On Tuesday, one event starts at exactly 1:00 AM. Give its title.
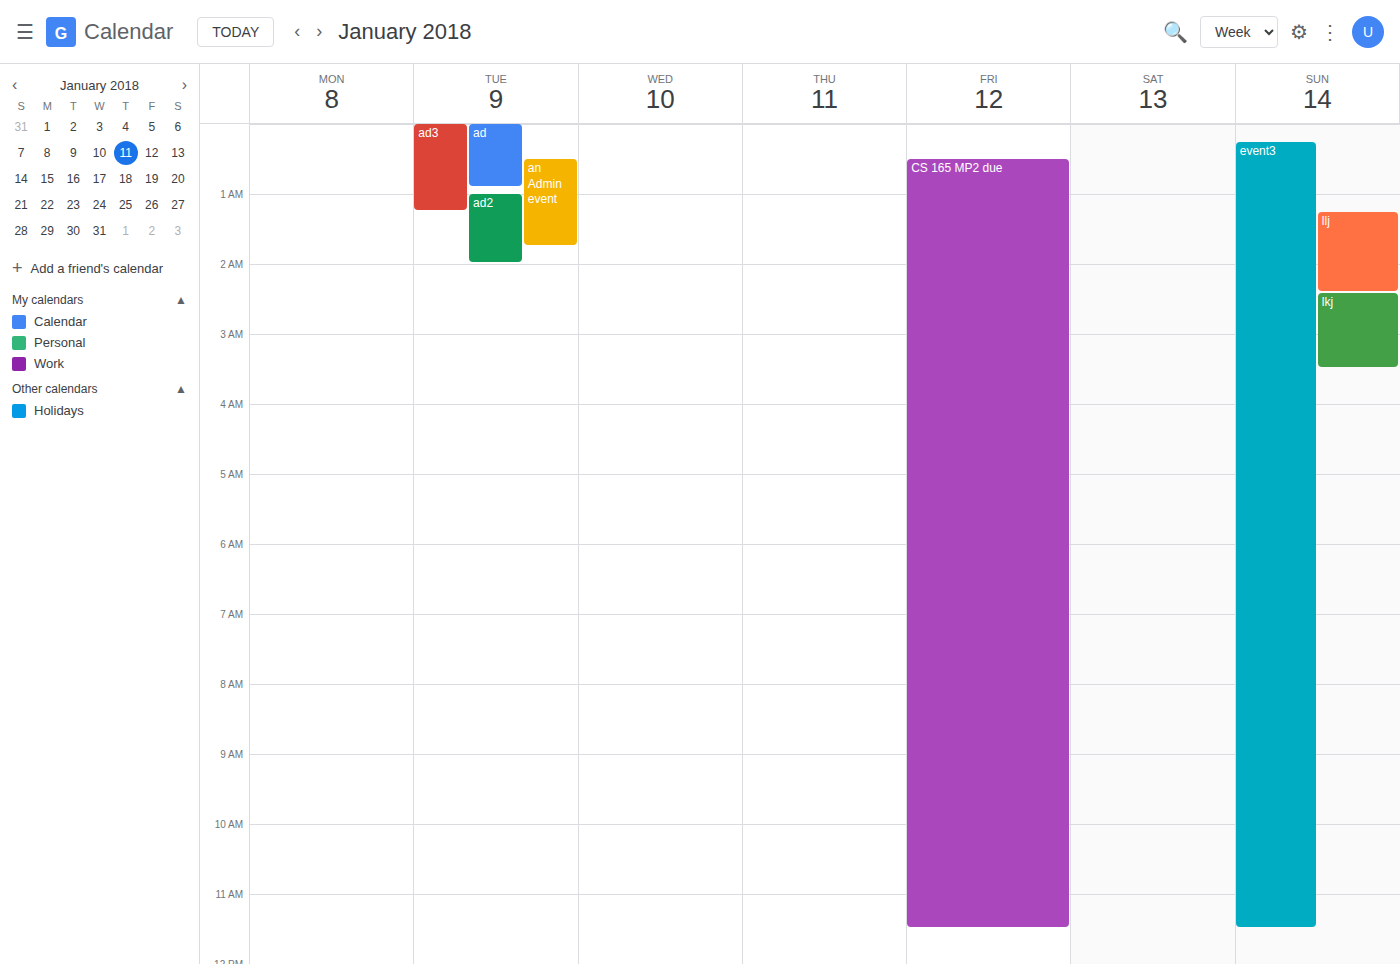
"ad2"